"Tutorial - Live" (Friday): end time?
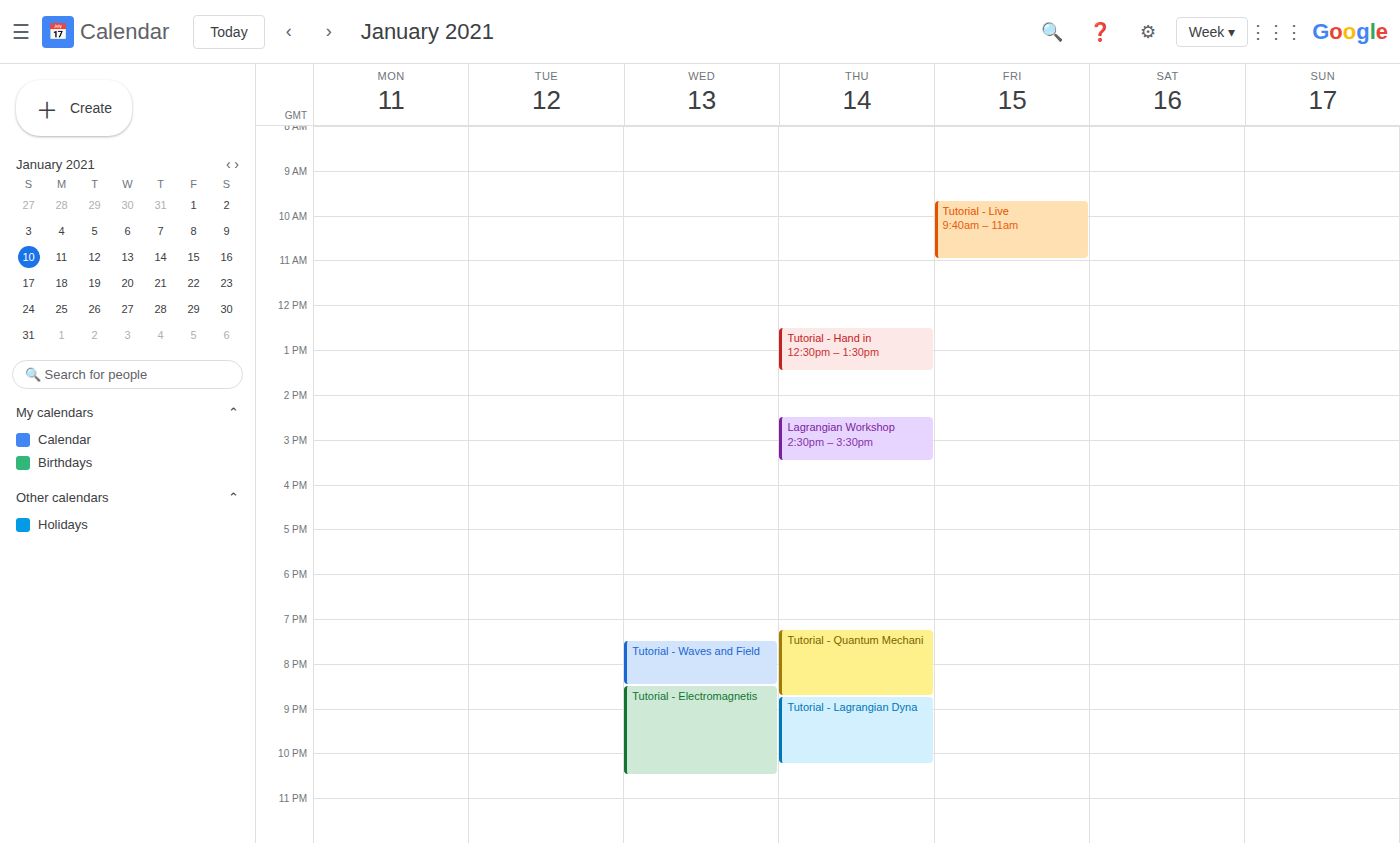
11:00 AM